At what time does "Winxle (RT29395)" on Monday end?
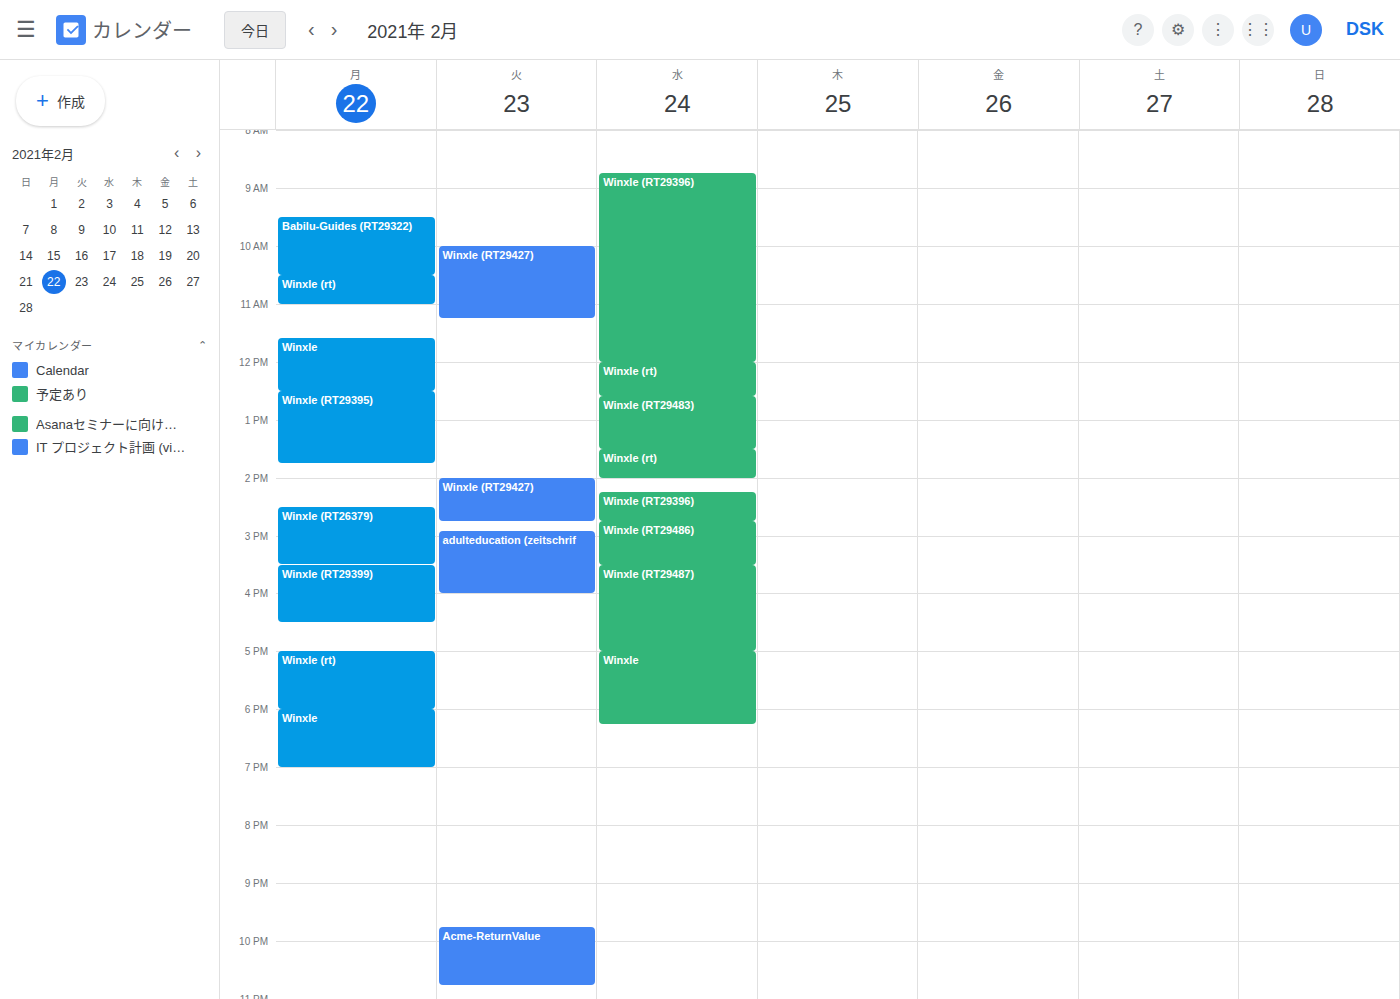
1:45 PM